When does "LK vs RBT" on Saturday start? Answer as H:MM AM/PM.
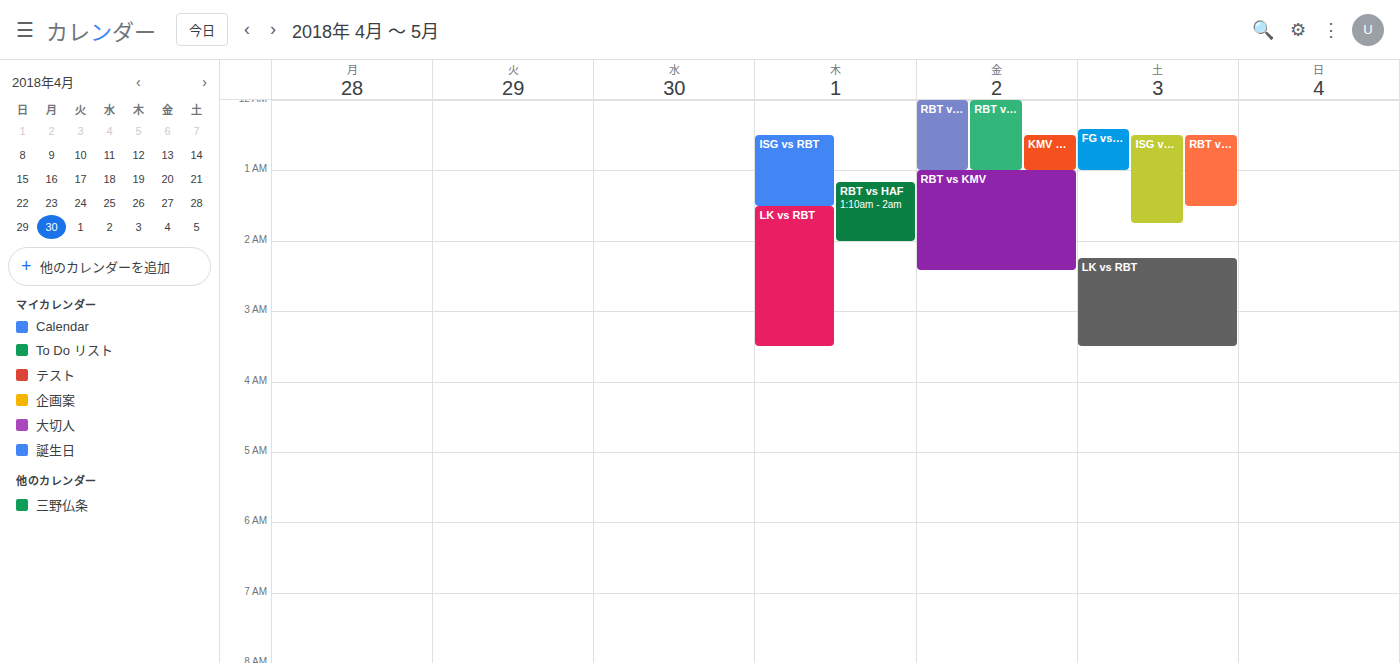
2:15 AM